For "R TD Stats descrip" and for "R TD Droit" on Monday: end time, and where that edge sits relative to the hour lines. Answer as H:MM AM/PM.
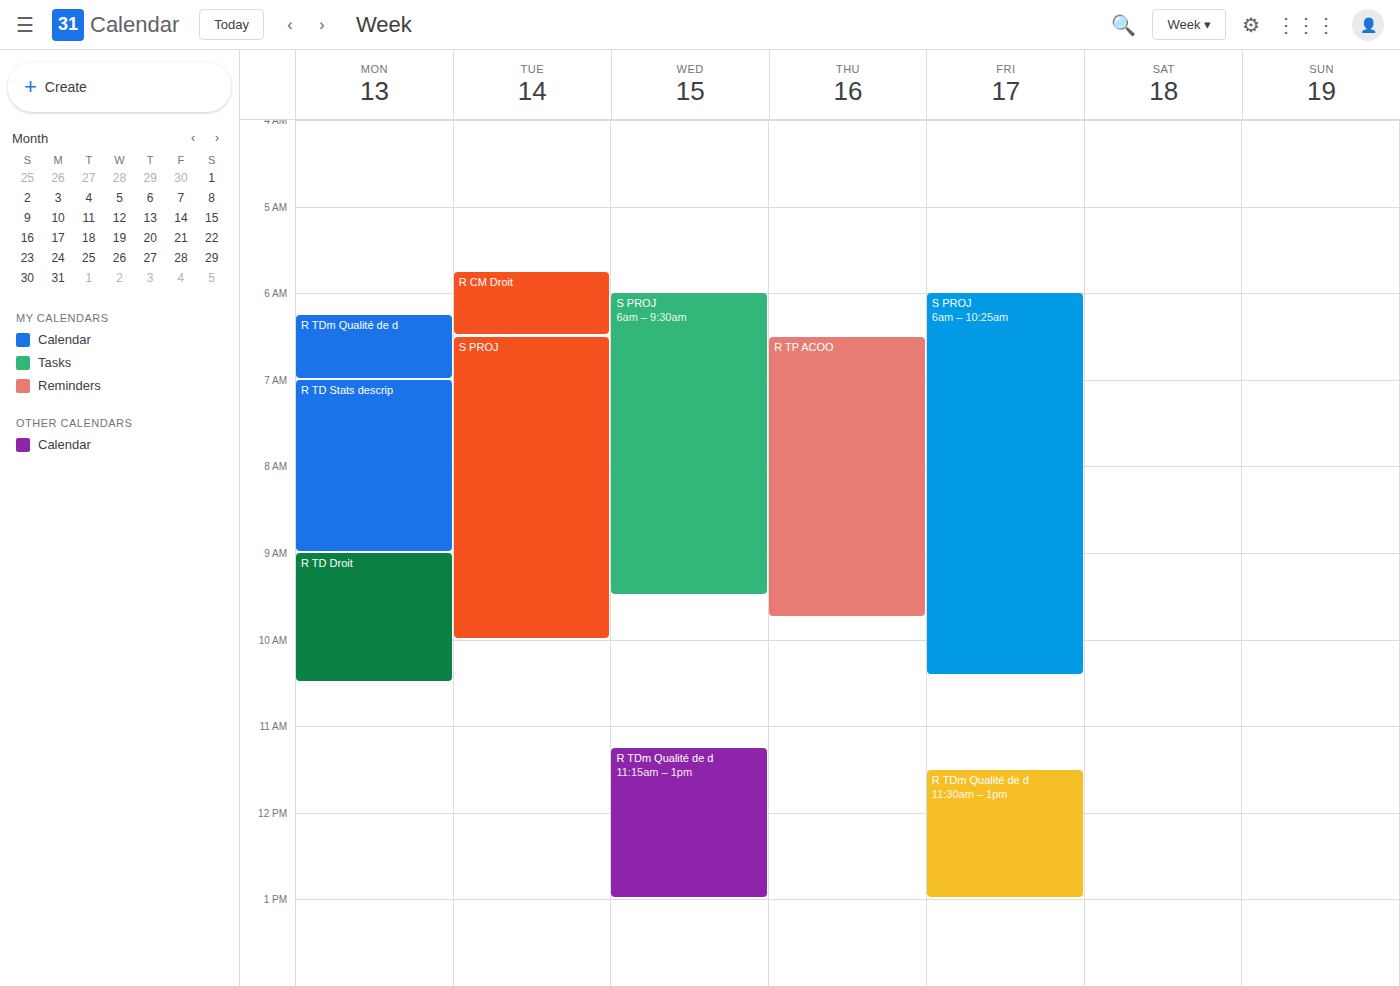
"R TD Stats descrip": 9:00 AM, exactly on the 9 AM line. "R TD Droit": 10:30 AM, halfway between the 10 AM and 11 AM lines.